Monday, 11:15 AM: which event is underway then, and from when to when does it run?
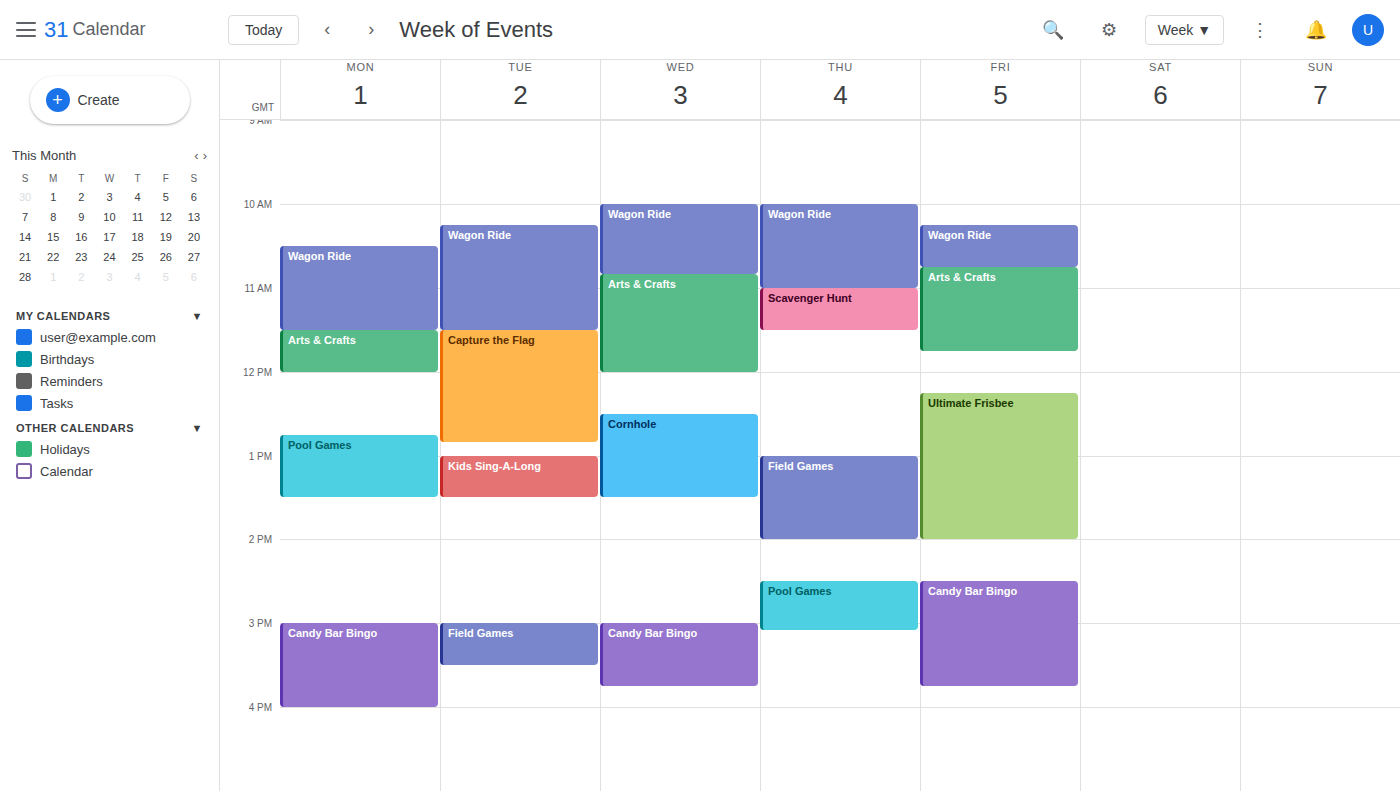
"Wagon Ride", 10:30 AM to 11:30 AM